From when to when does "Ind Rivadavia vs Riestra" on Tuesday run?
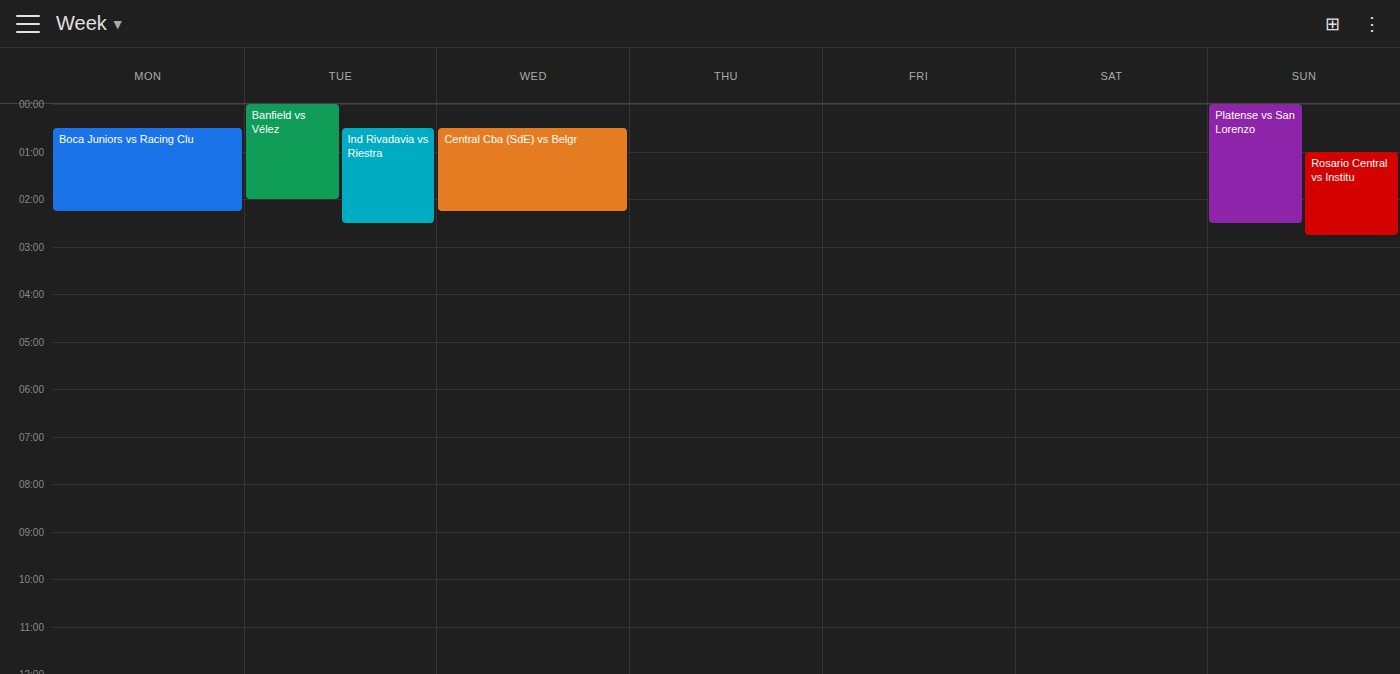
00:30 to 02:30